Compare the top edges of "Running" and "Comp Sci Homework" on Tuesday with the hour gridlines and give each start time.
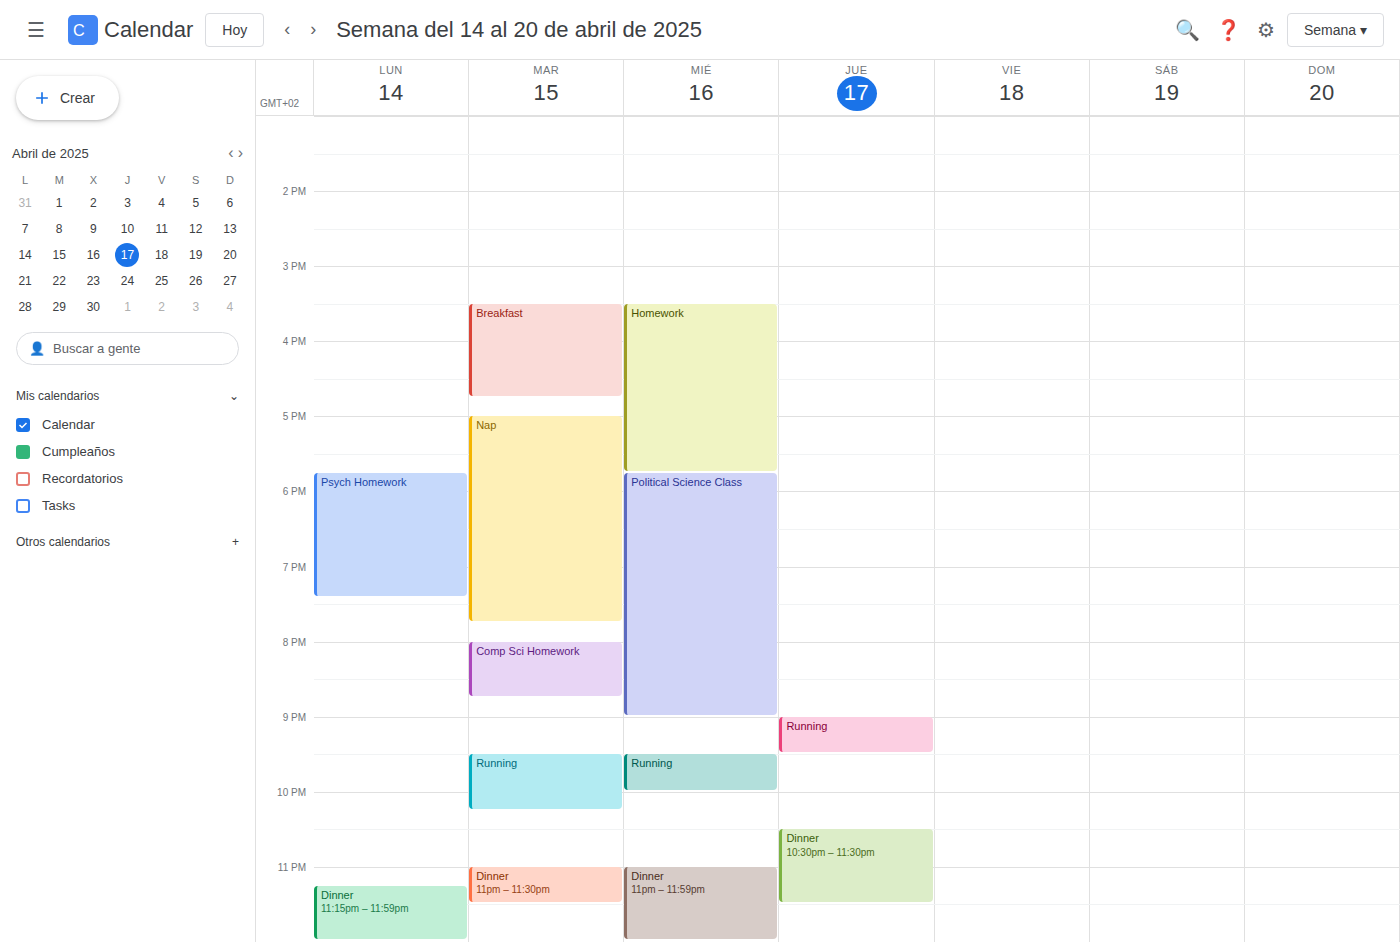
"Running": 9:30 PM, halfway between the 9 PM and 10 PM lines. "Comp Sci Homework": 8:00 PM, exactly on the 8 PM line.